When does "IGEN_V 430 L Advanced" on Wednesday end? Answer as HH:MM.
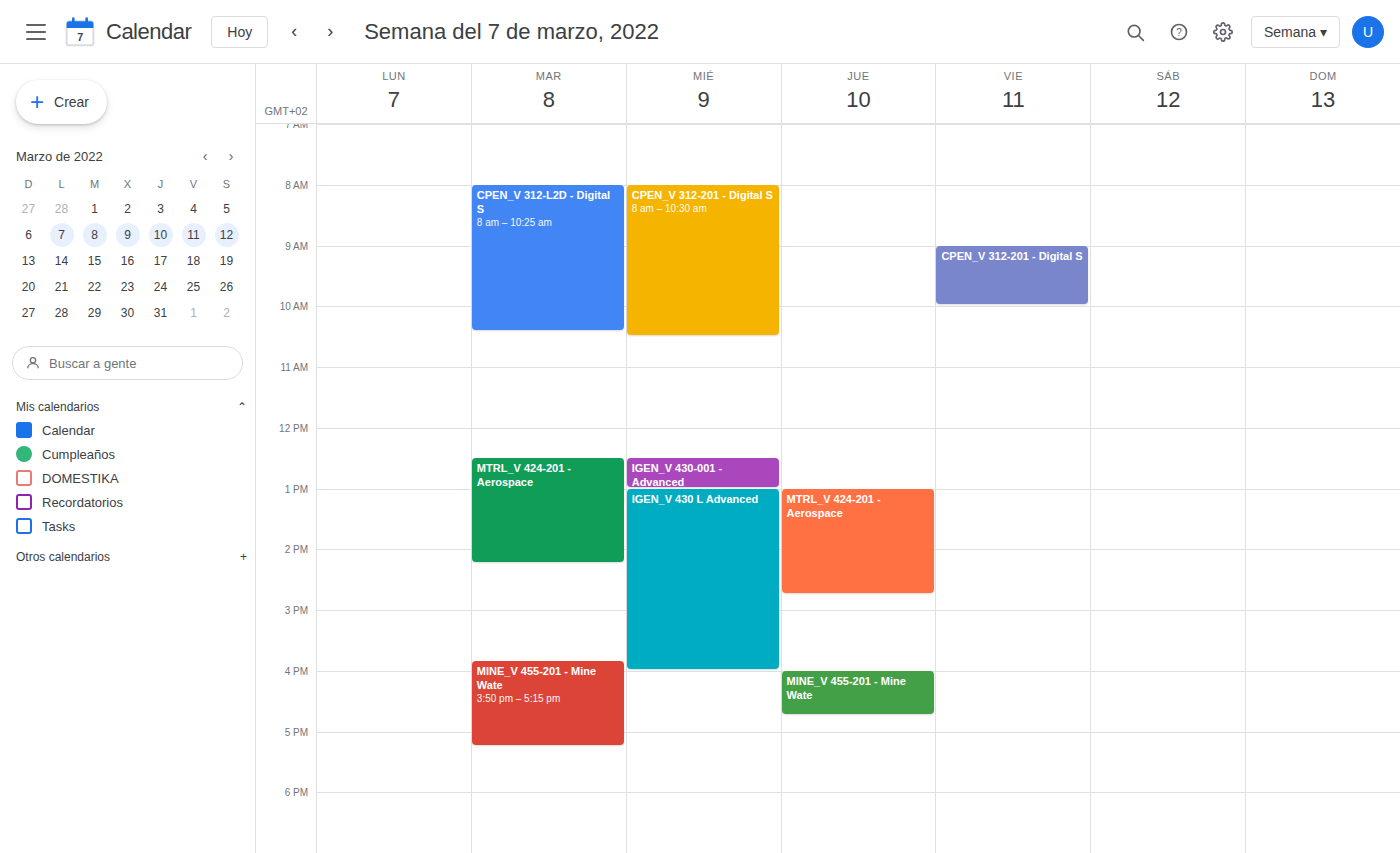
16:00